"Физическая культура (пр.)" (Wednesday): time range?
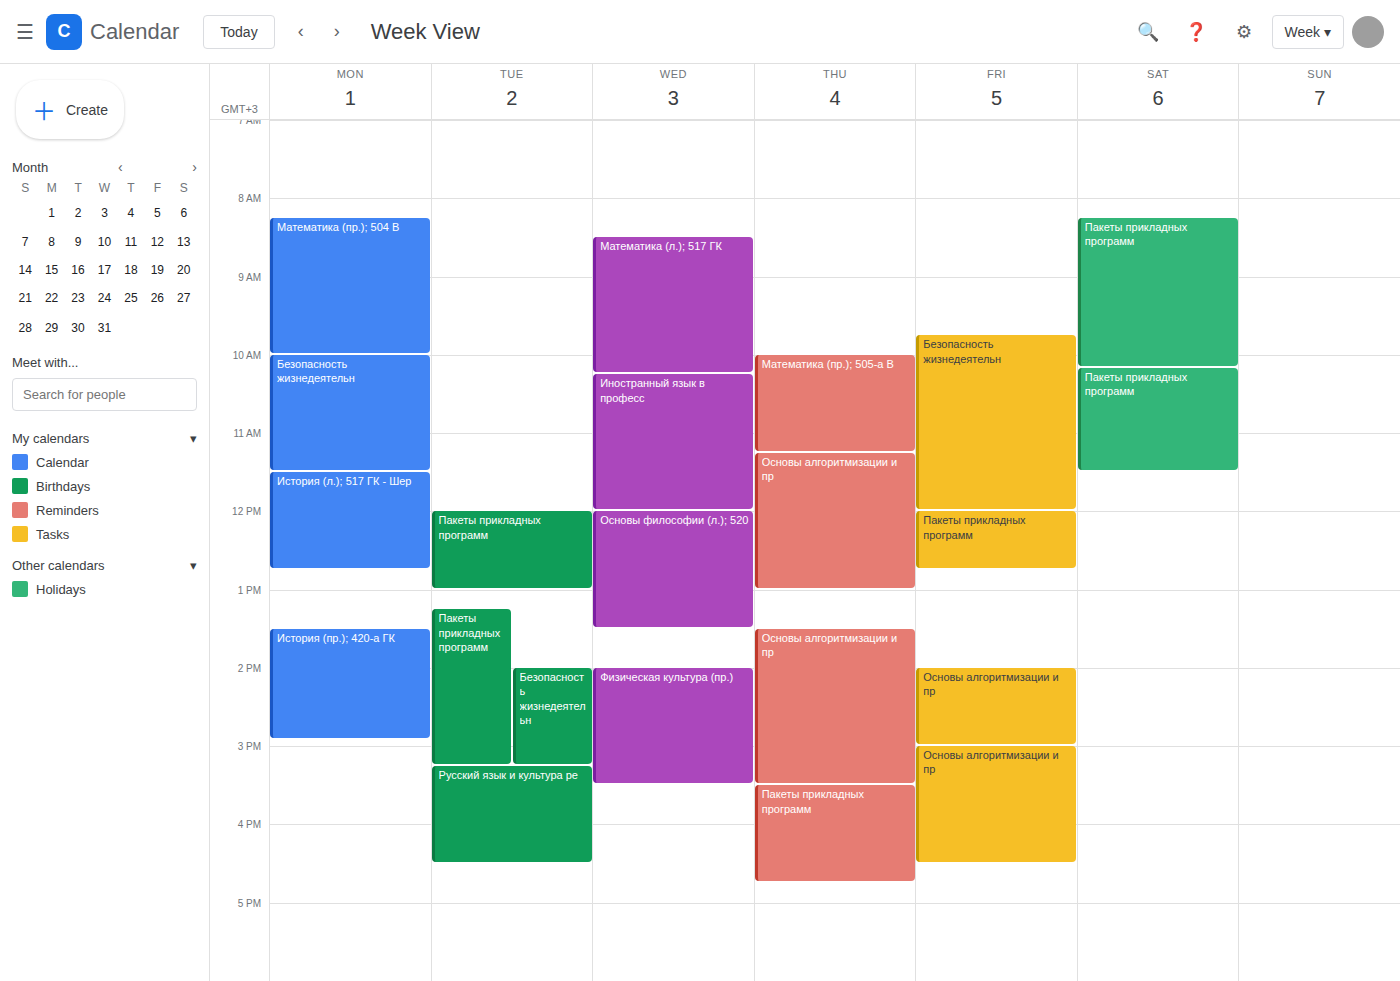
2:00 PM to 3:30 PM